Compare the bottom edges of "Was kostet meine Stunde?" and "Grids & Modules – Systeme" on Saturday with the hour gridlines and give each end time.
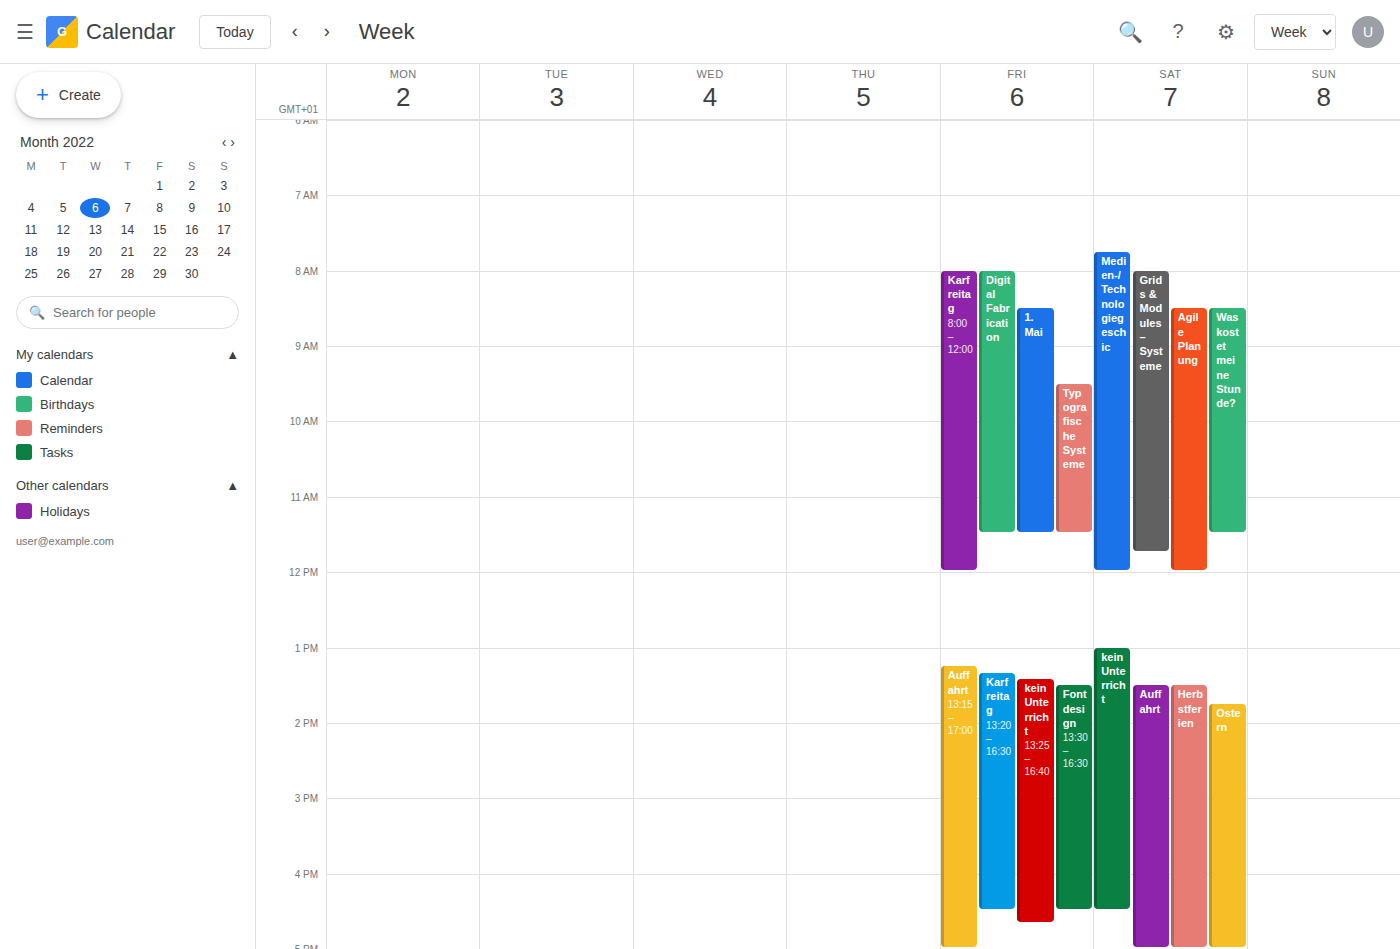
"Was kostet meine Stunde?": 11:30 AM, halfway between the 11 AM and 12 PM lines. "Grids & Modules – Systeme": 11:45 AM, neither: three quarters of the way from the 11 AM line to the 12 PM line.